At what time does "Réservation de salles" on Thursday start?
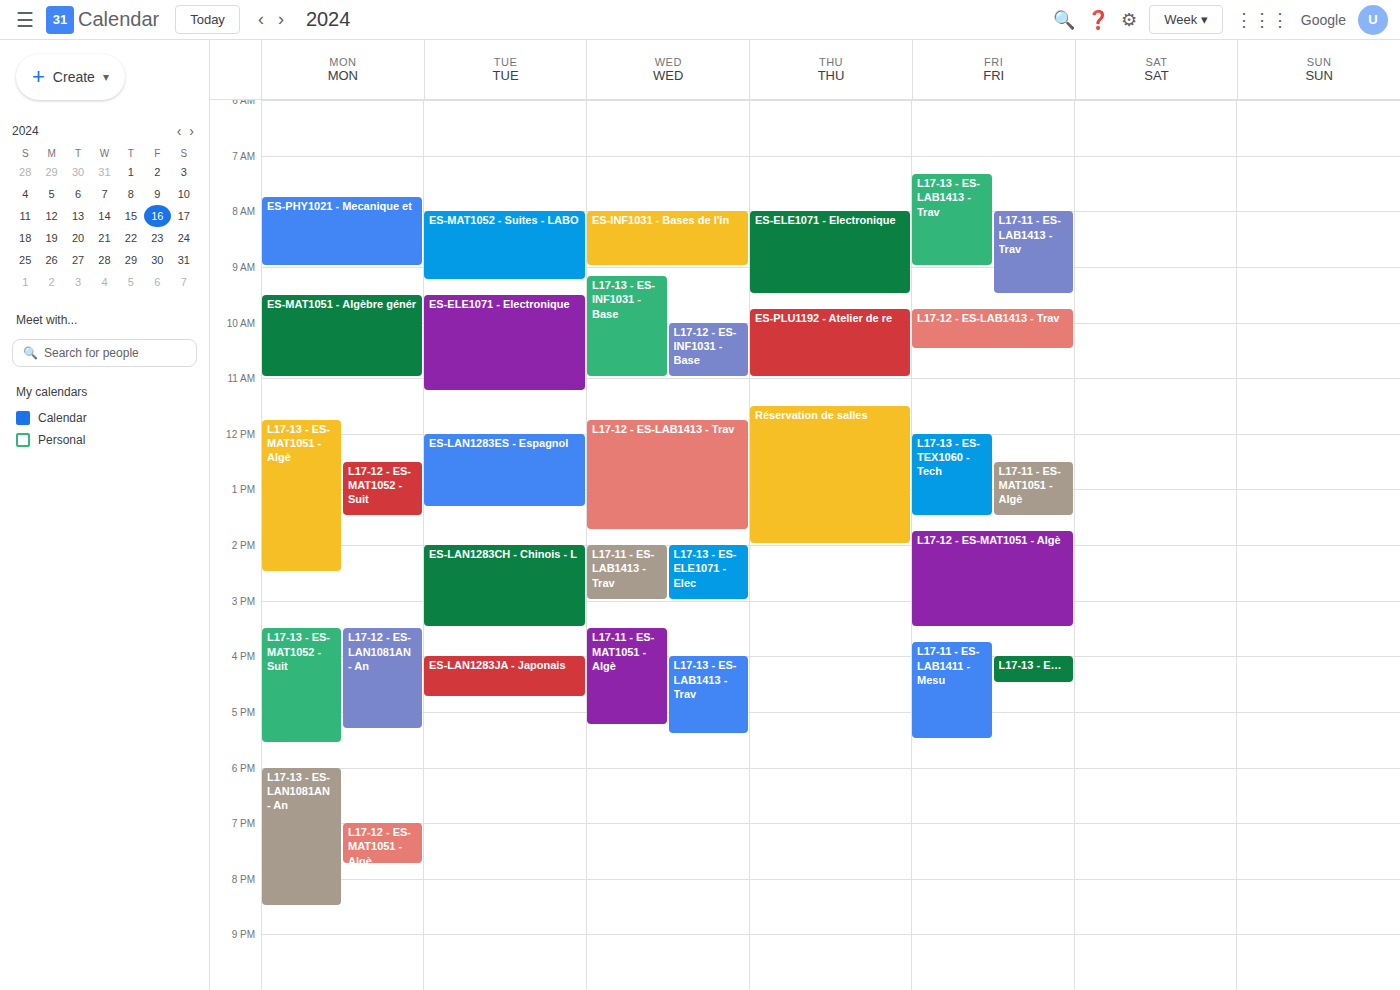
11:30 AM